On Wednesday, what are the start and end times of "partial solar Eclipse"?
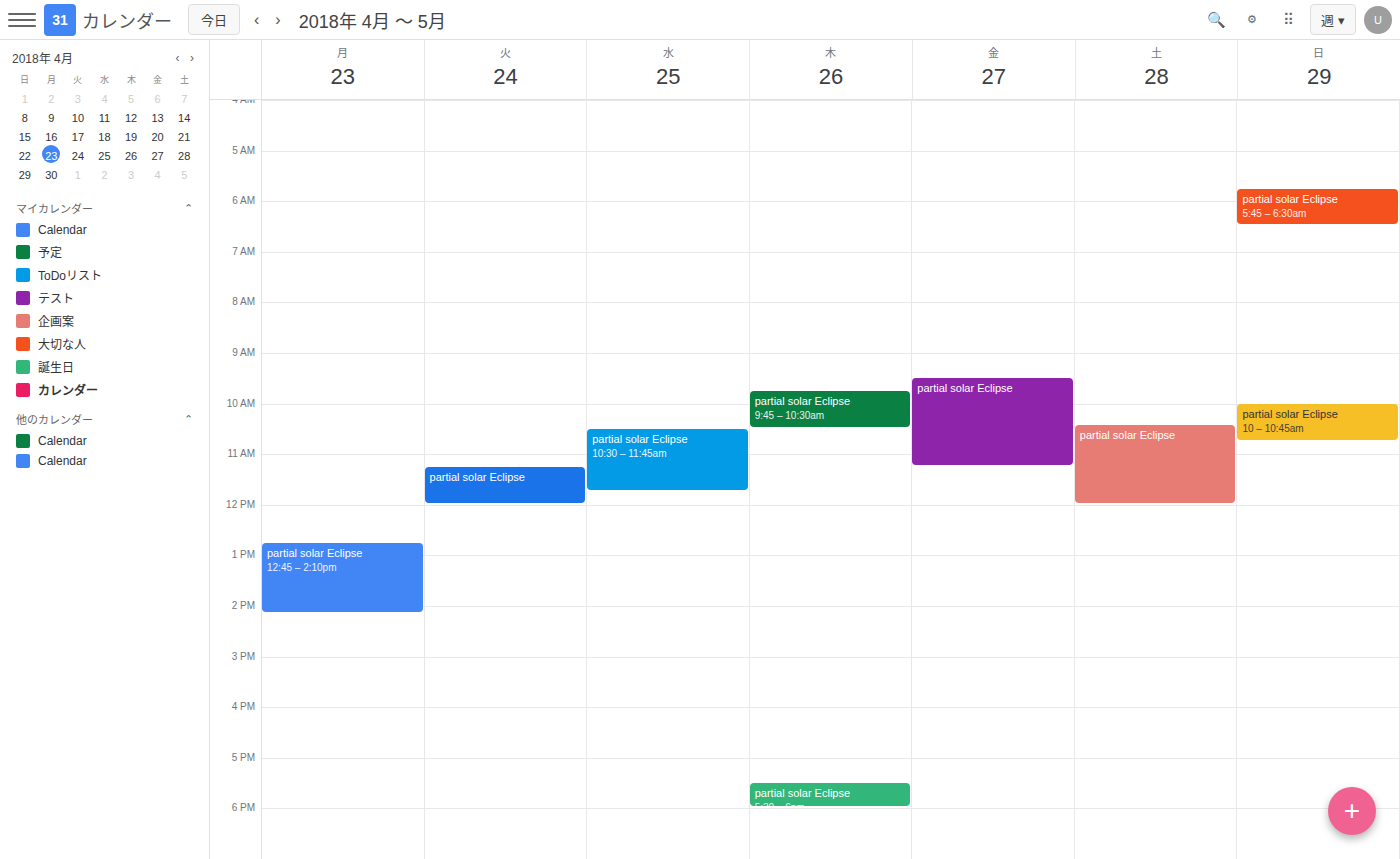
10:30 AM to 11:45 AM